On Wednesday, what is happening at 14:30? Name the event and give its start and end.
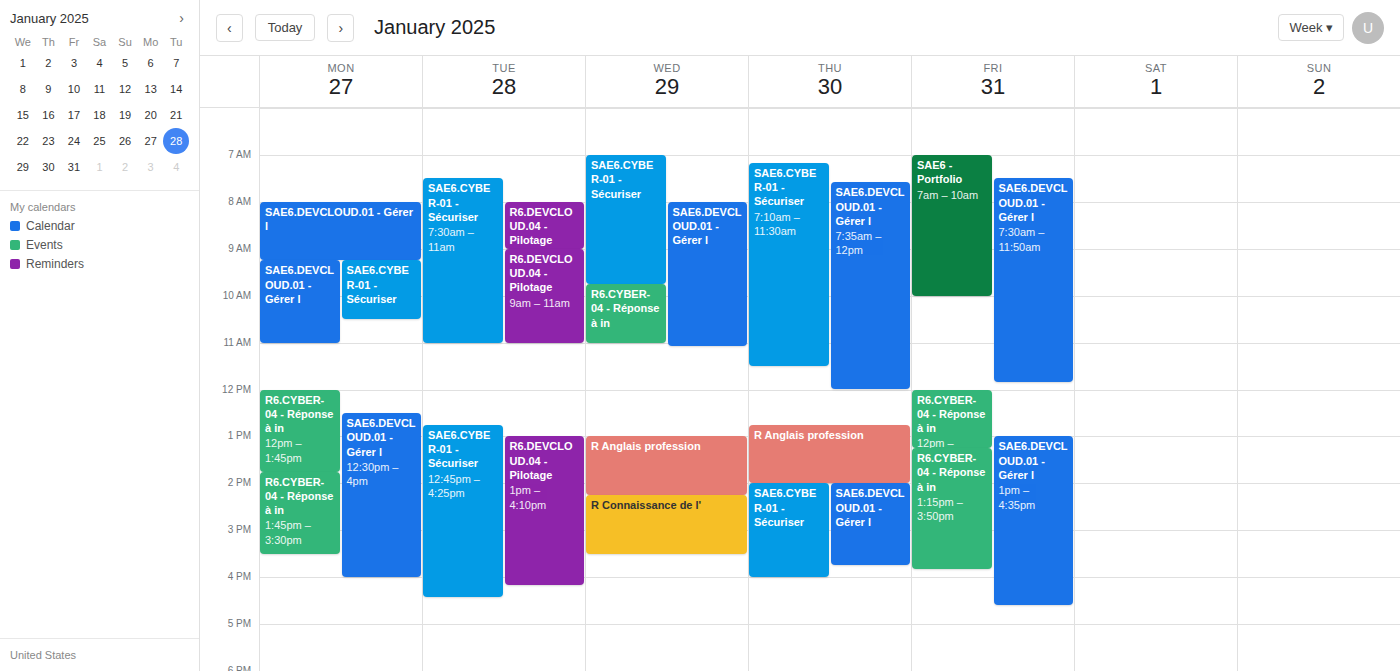
"R Connaissance de l'", 14:15 to 15:30